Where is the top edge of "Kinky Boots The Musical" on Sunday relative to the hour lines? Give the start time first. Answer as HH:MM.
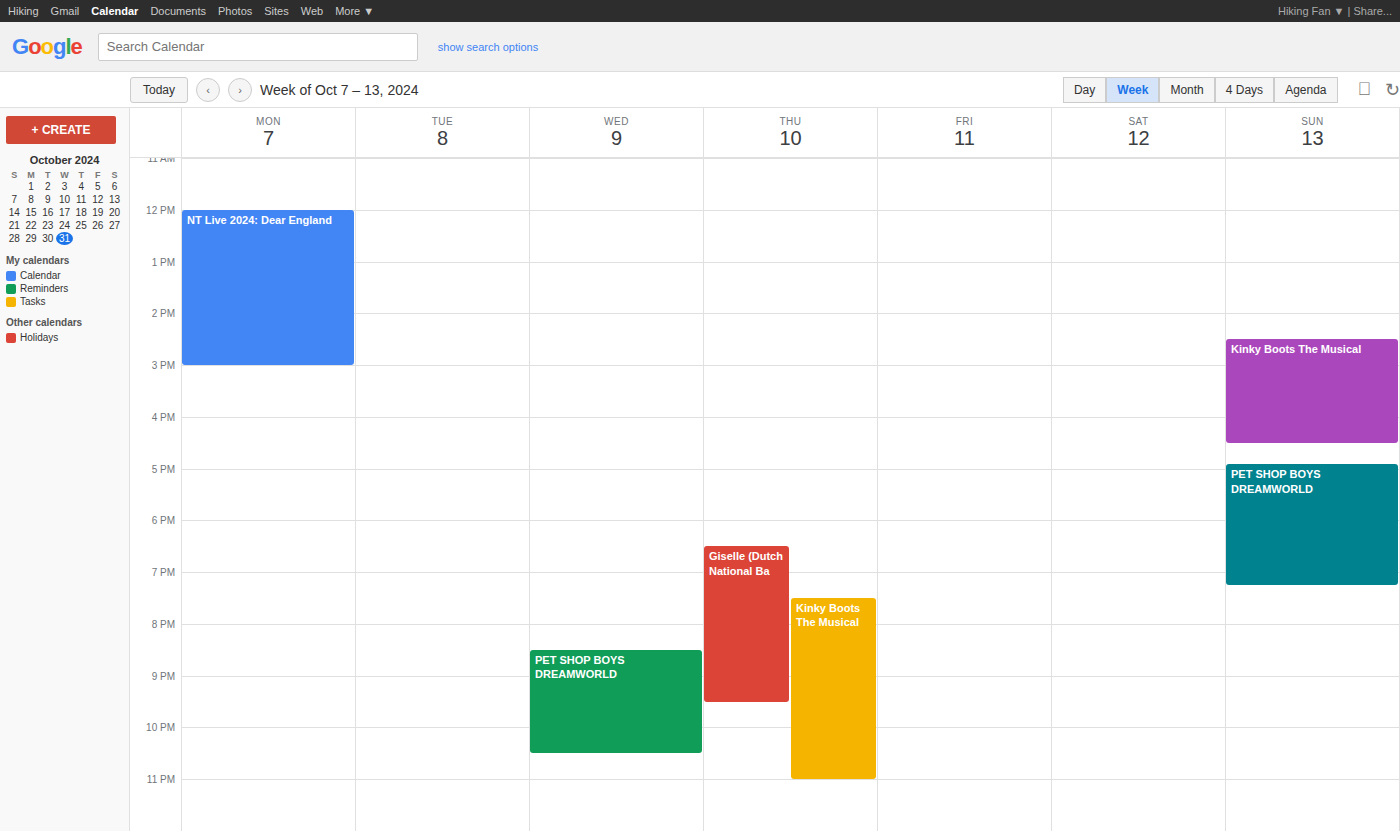
14:30 -- halfway between the 14:00 and 15:00 lines.